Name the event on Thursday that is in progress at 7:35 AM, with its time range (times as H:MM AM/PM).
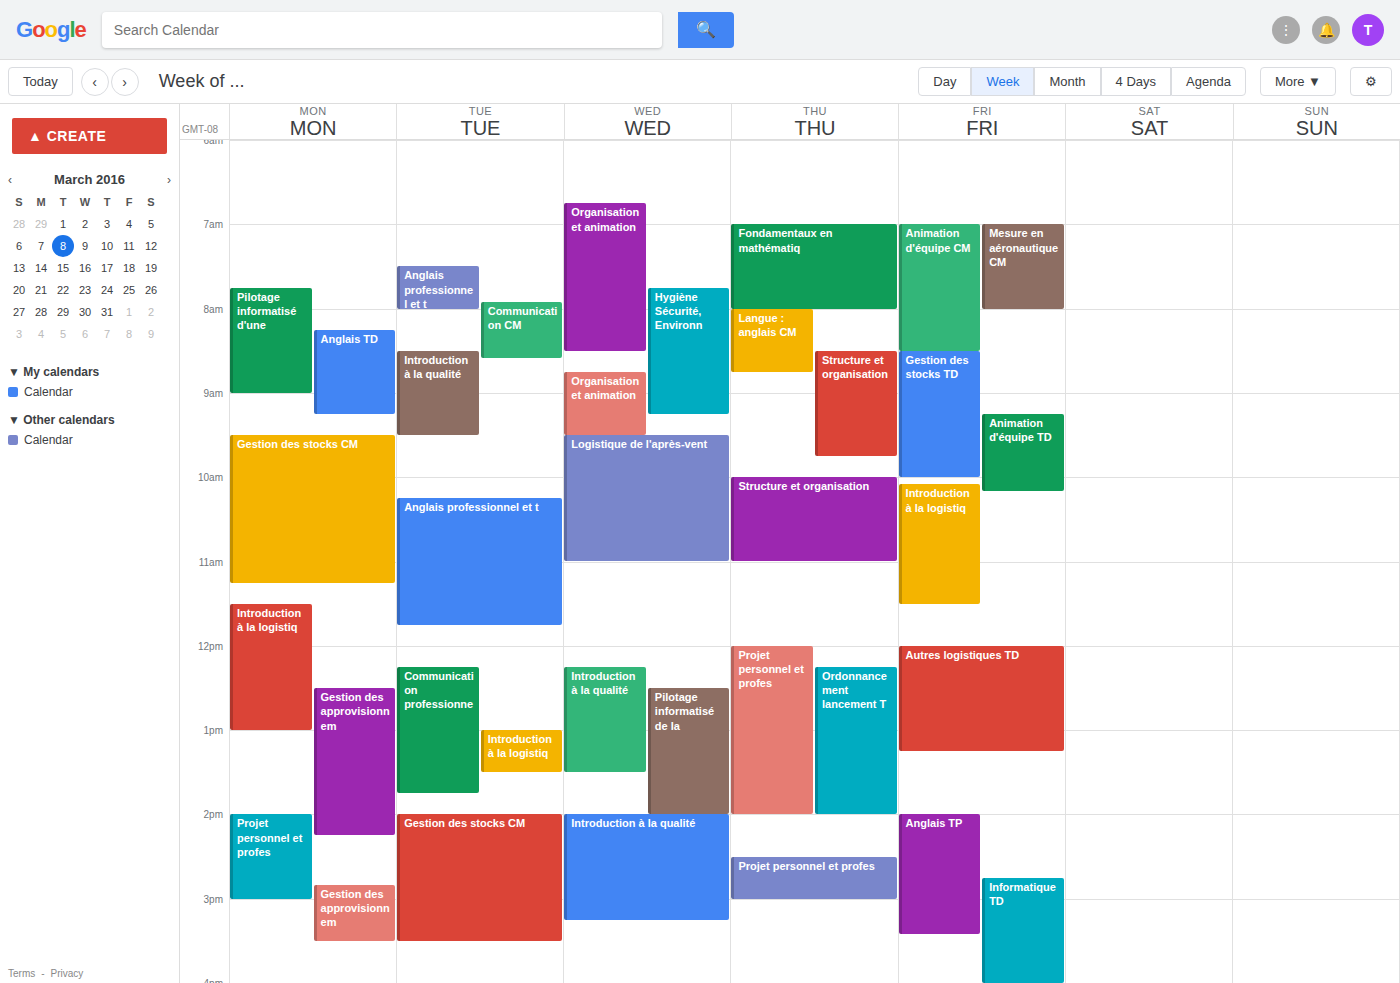
"Fondamentaux en mathématiq", 7:00 AM to 8:00 AM